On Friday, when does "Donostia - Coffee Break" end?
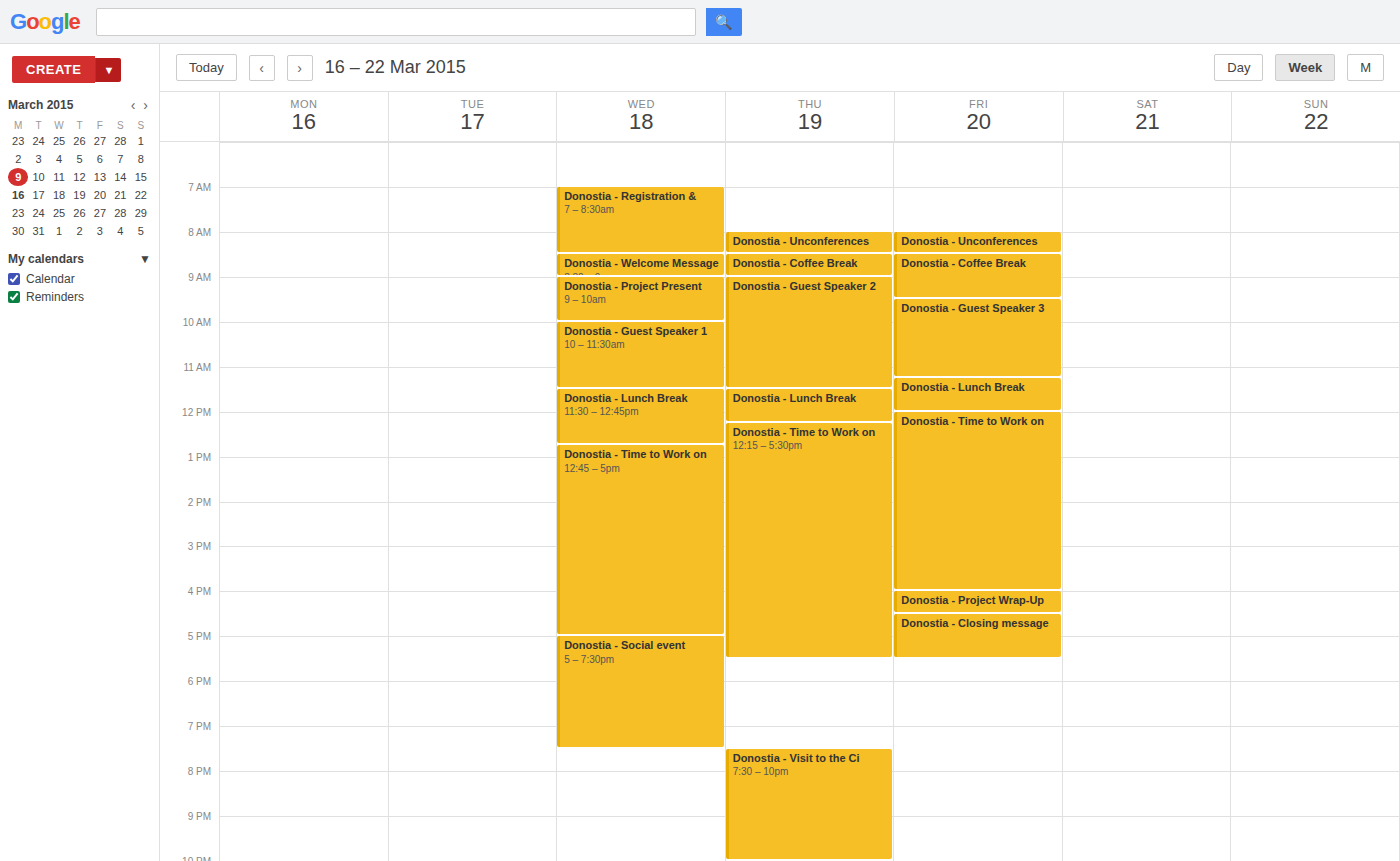
9:30 AM